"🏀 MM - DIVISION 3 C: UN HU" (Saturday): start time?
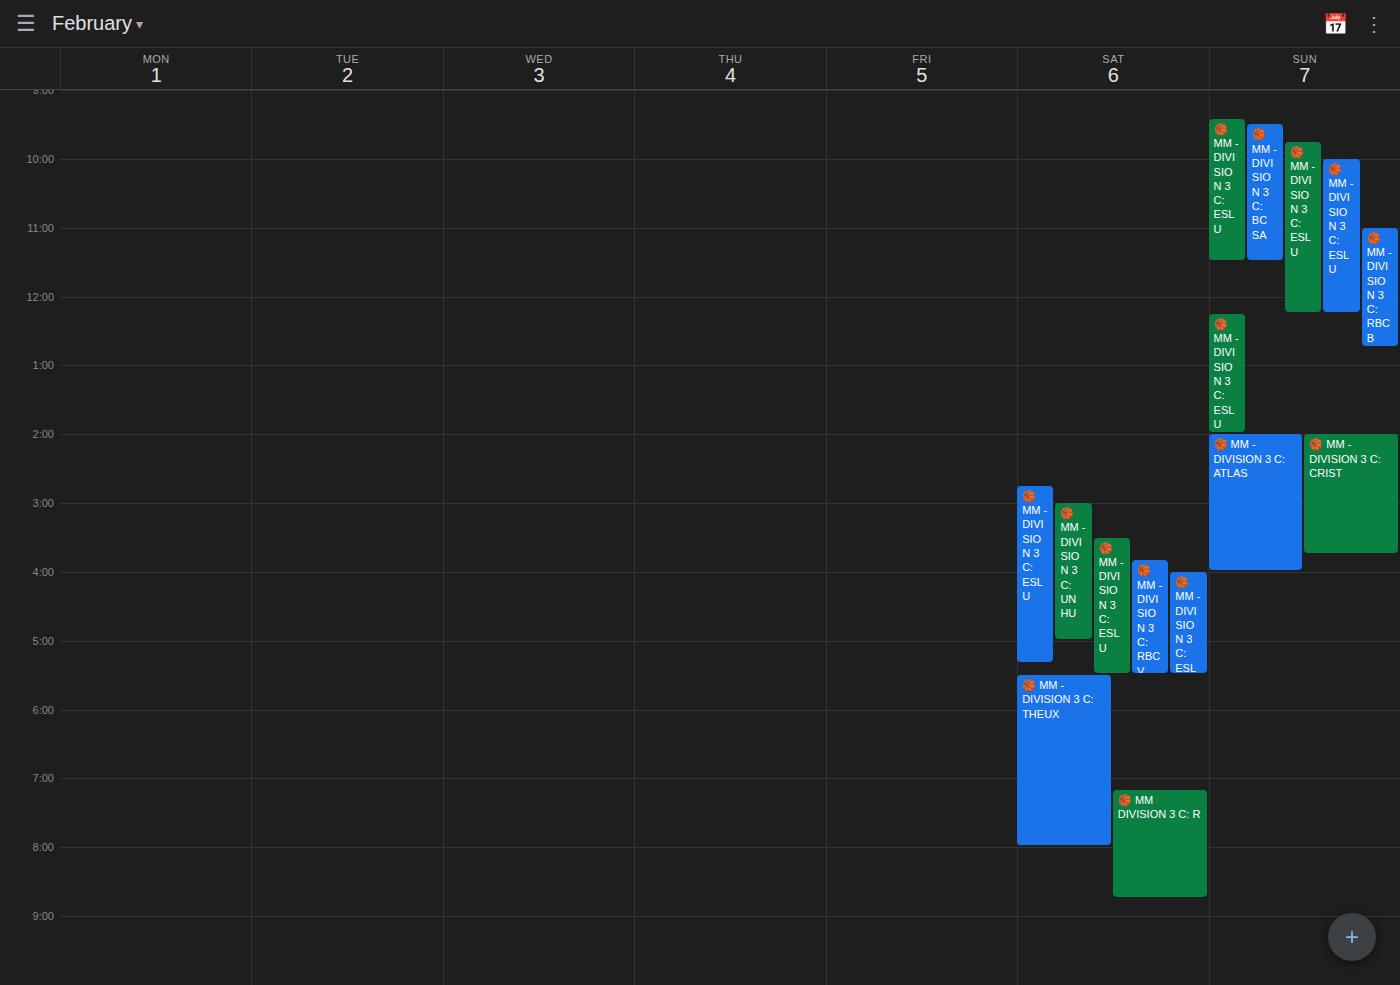
15:00